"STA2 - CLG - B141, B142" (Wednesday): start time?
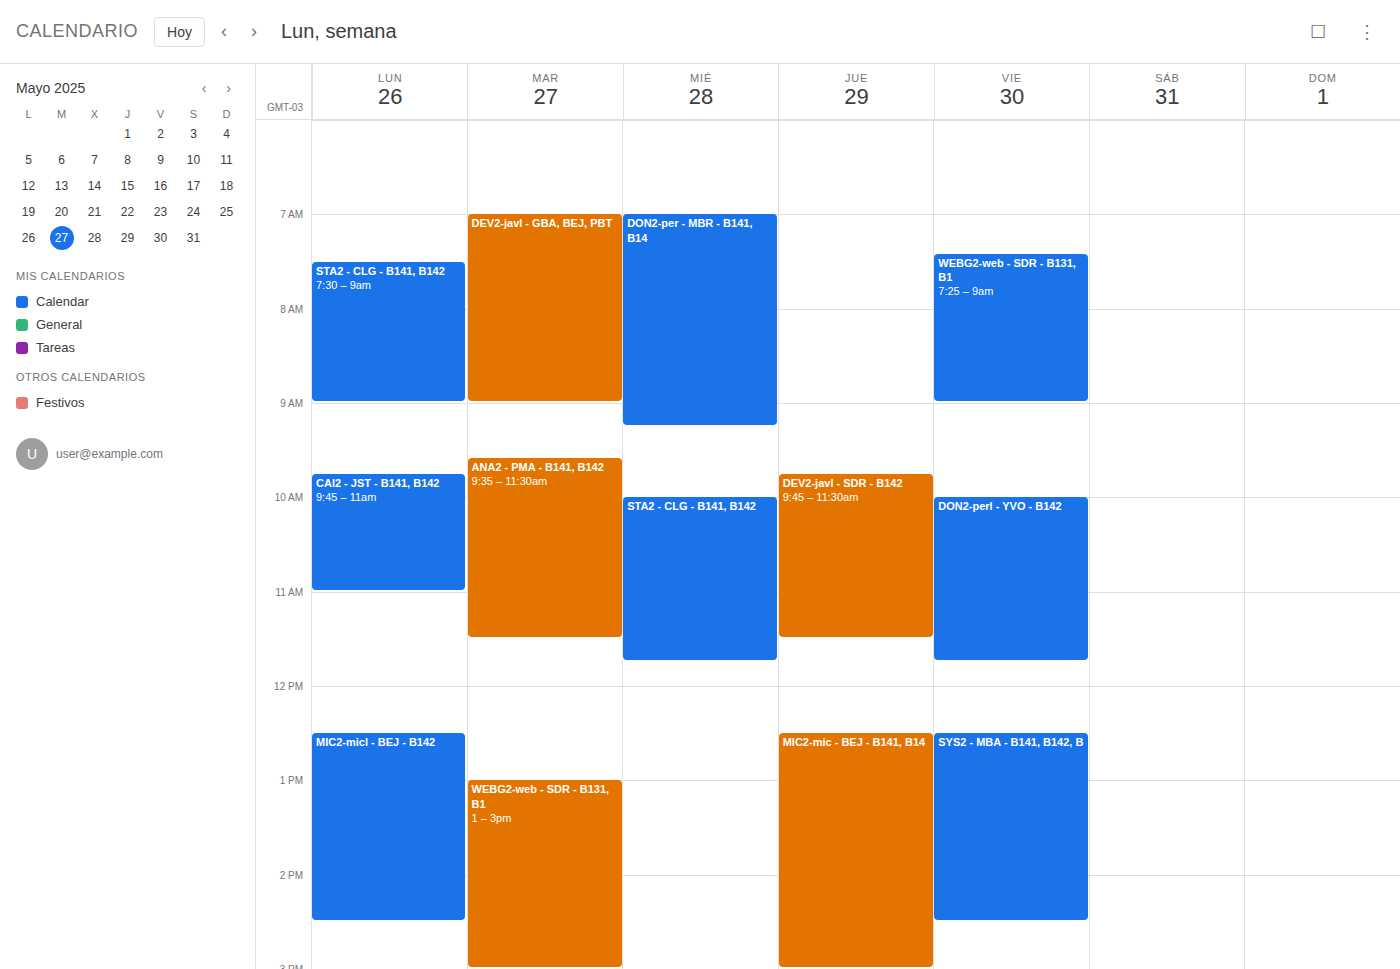
10:00 AM